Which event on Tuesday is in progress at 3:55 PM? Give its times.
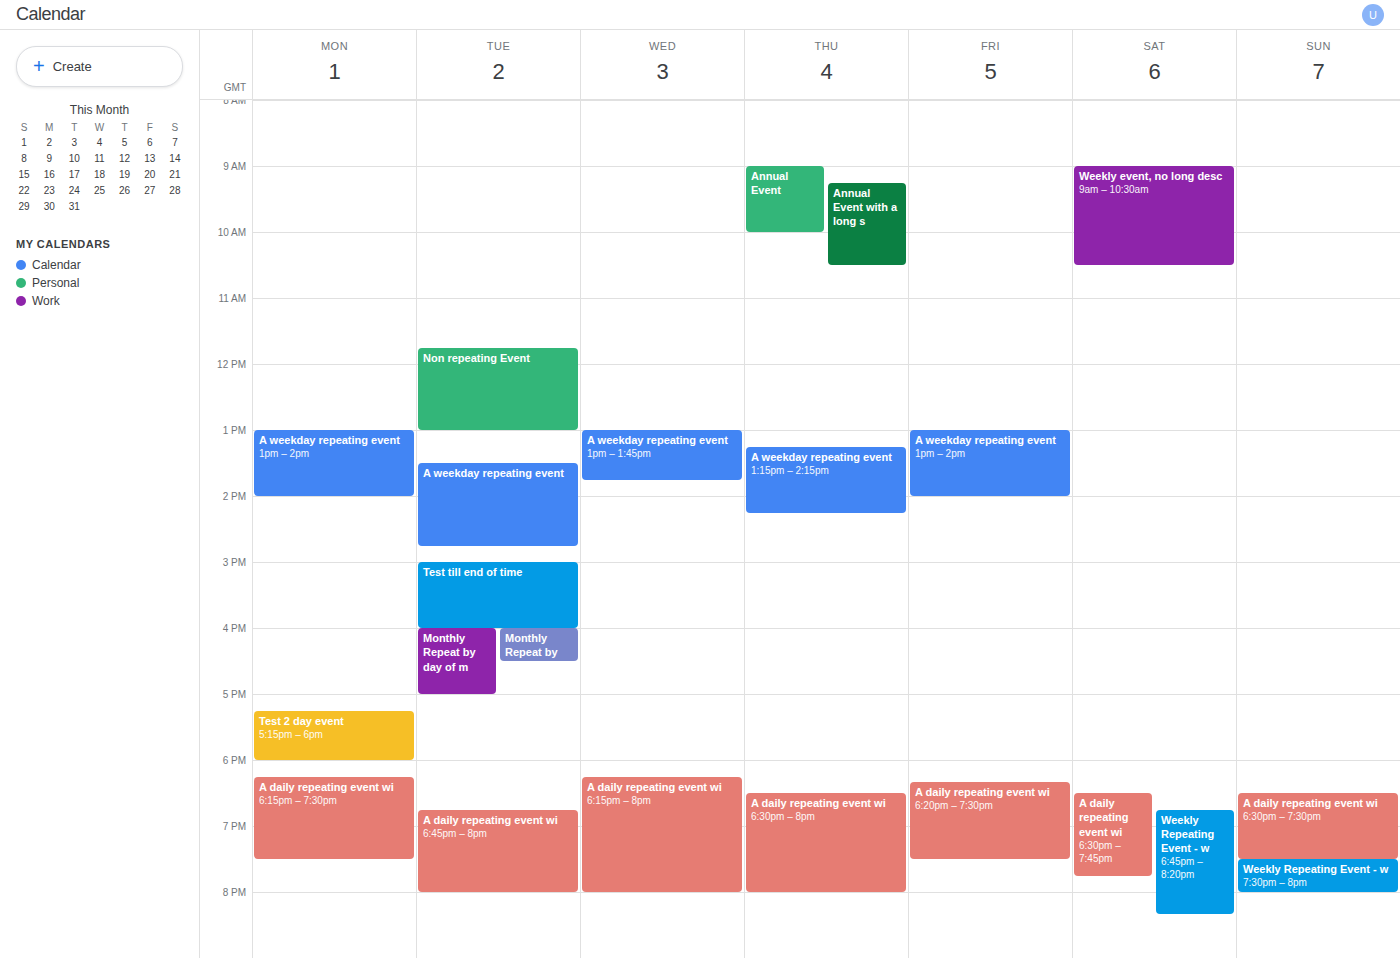
"Test till end of time", 3:00 PM to 4:00 PM